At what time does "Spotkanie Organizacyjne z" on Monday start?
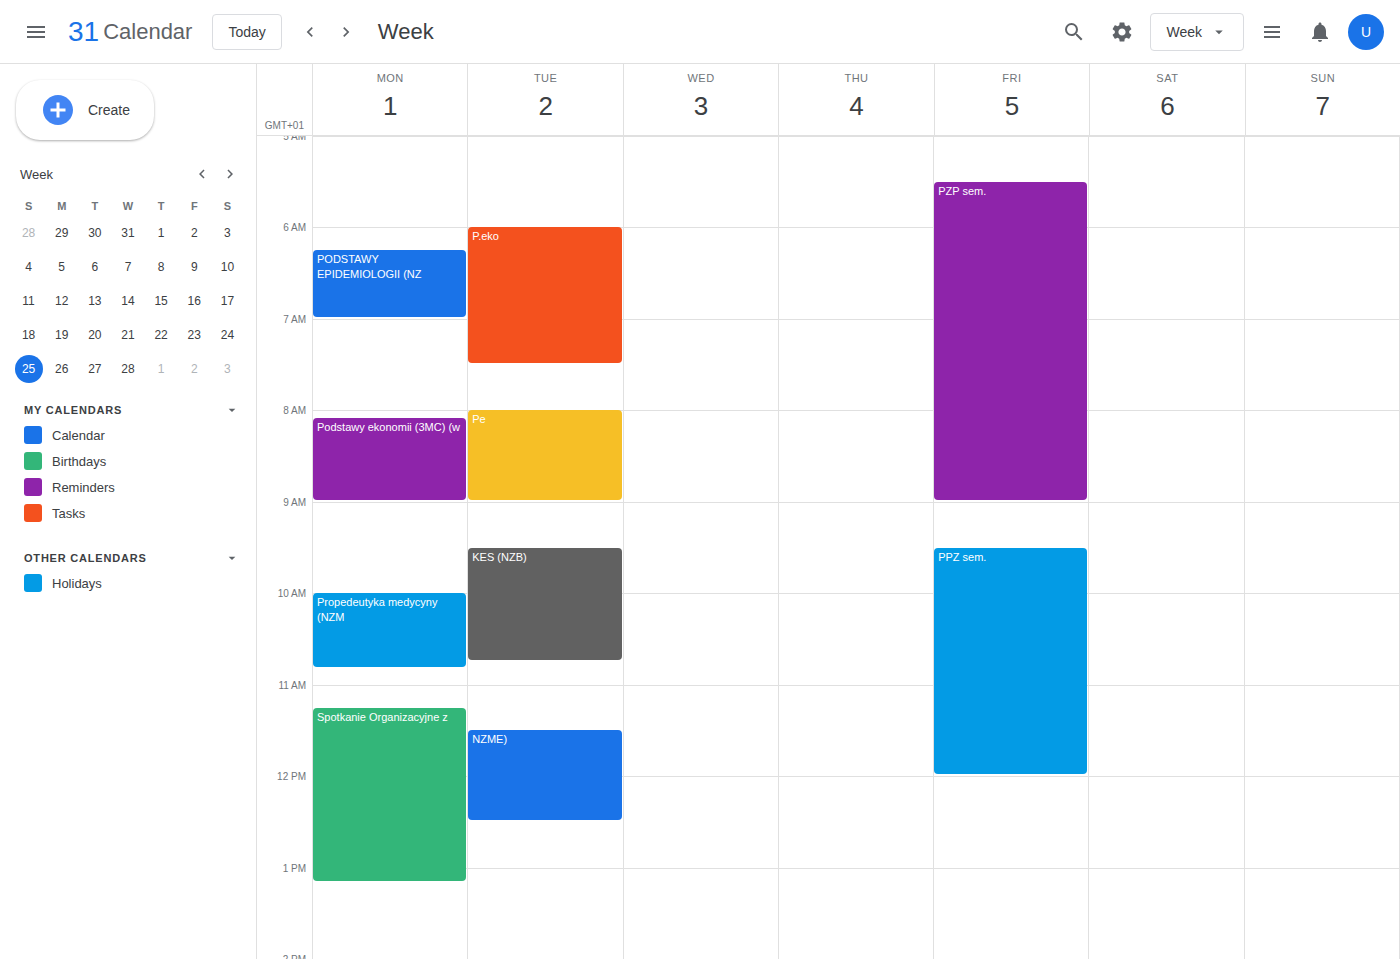
11:15 AM